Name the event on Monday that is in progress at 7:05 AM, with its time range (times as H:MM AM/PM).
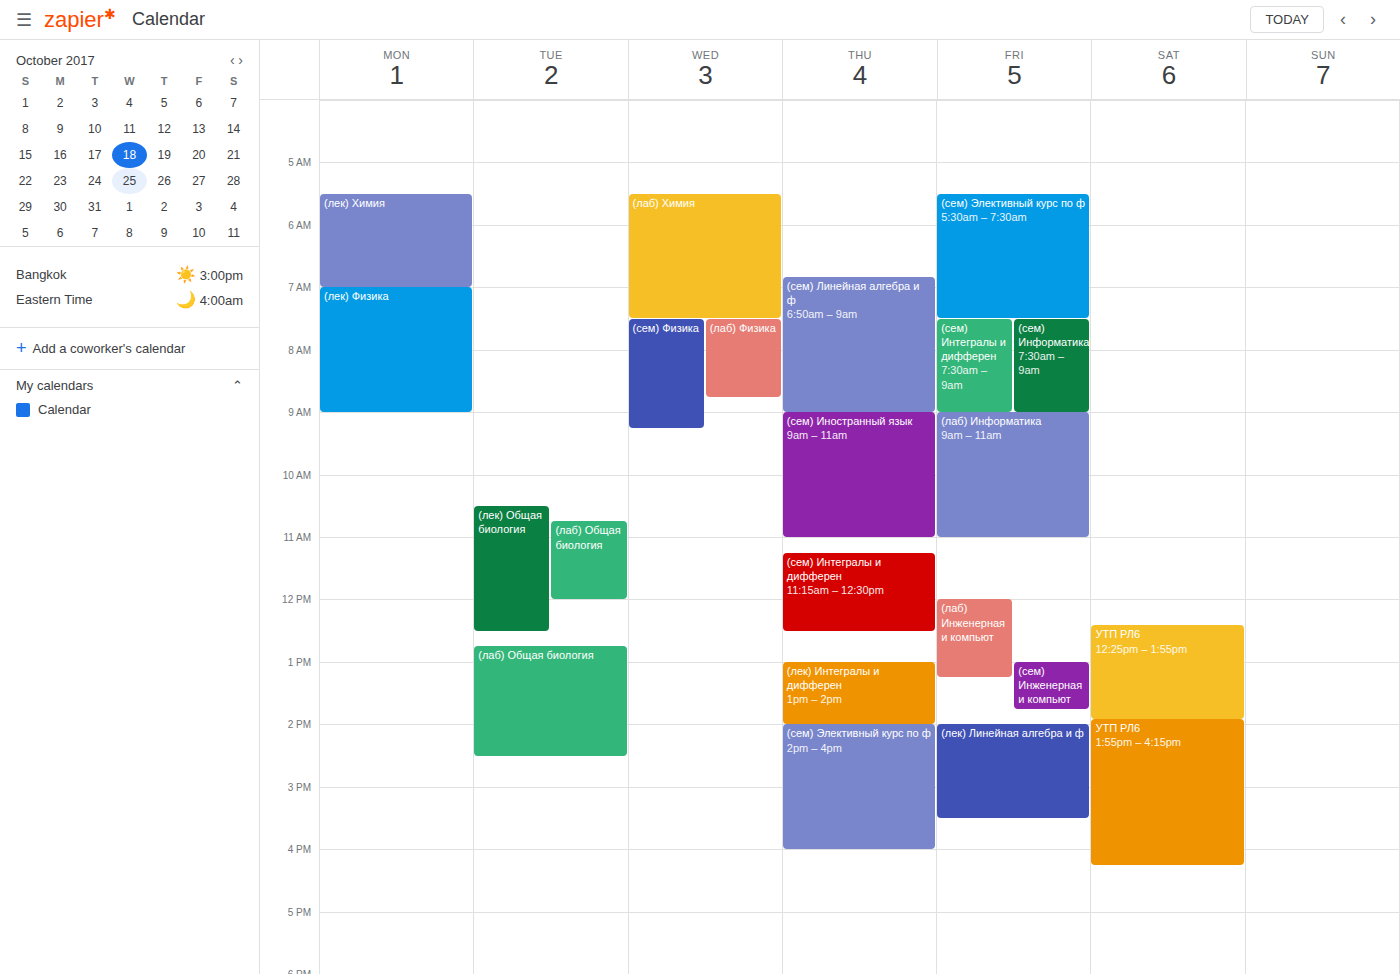
"(лек) Физика", 7:00 AM to 9:00 AM